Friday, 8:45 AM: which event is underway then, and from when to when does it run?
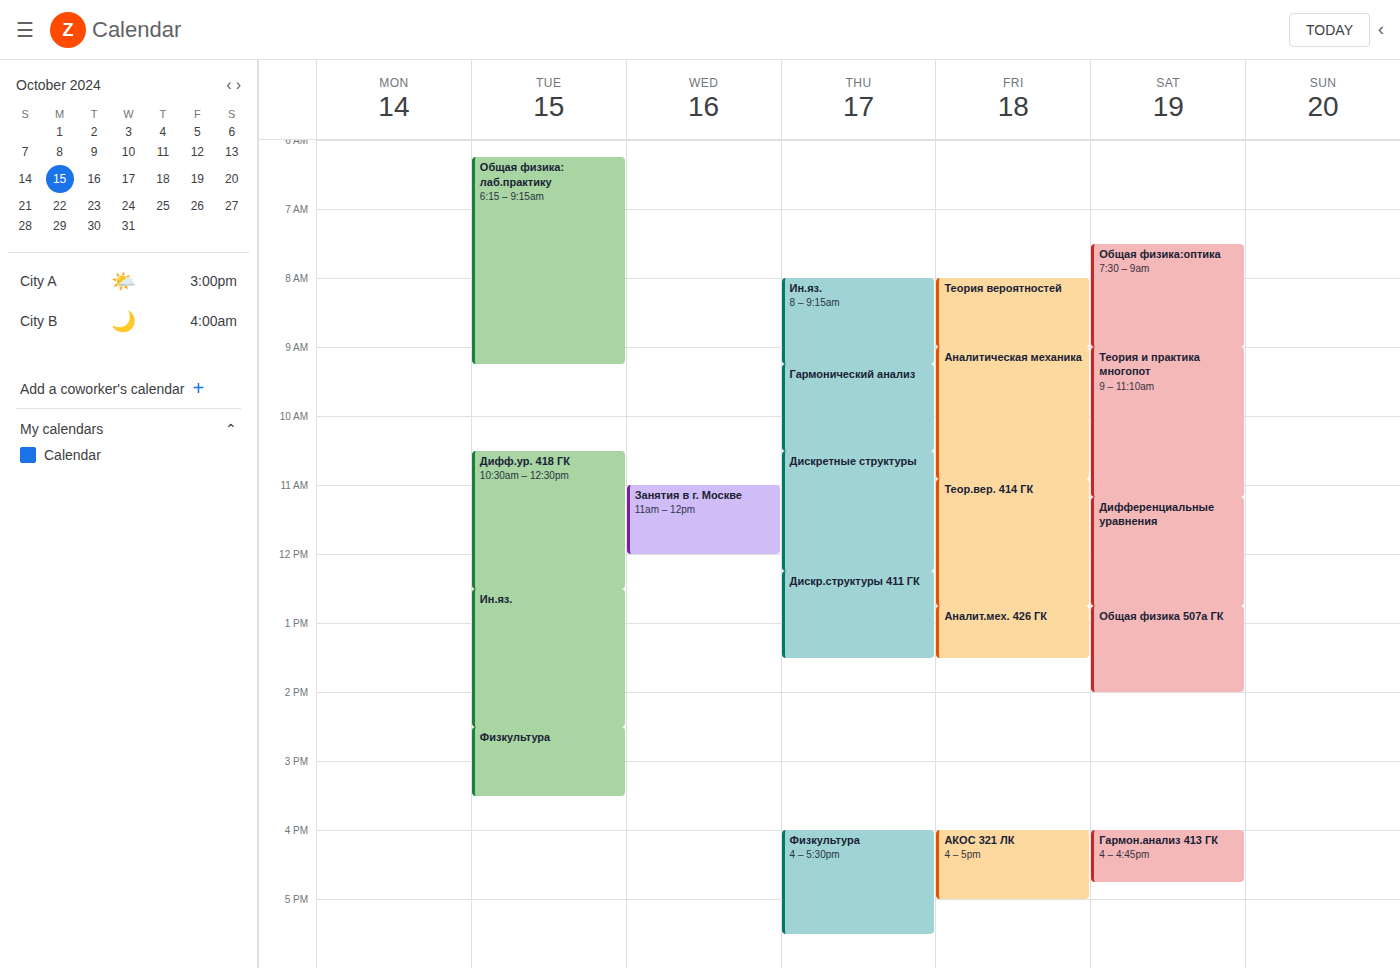
"Теория вероятностей", 8:00 AM to 9:00 AM